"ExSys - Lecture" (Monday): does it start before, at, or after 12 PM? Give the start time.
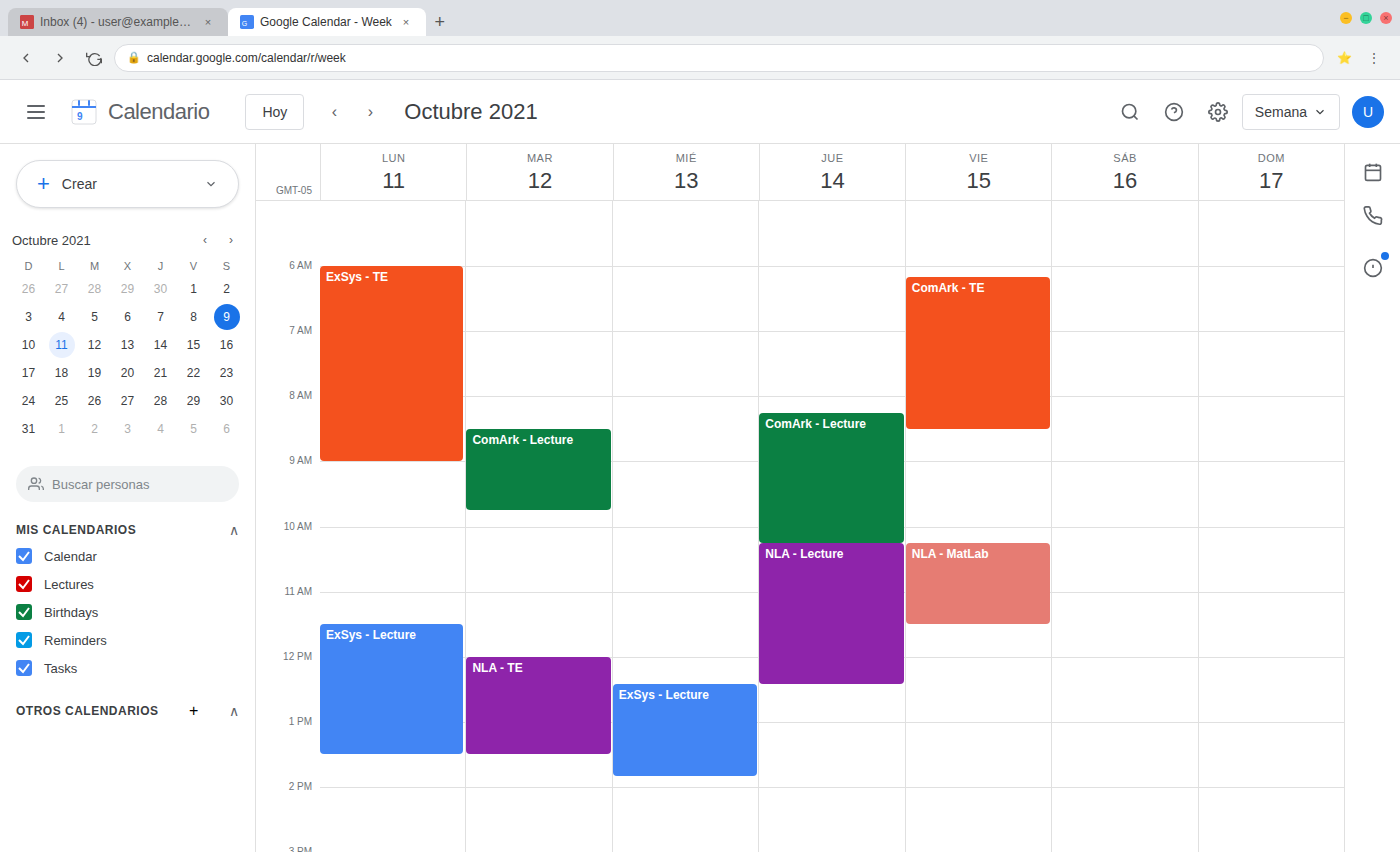
11:30 AM -- before 12 PM, 30 minutes above the 12 PM line.